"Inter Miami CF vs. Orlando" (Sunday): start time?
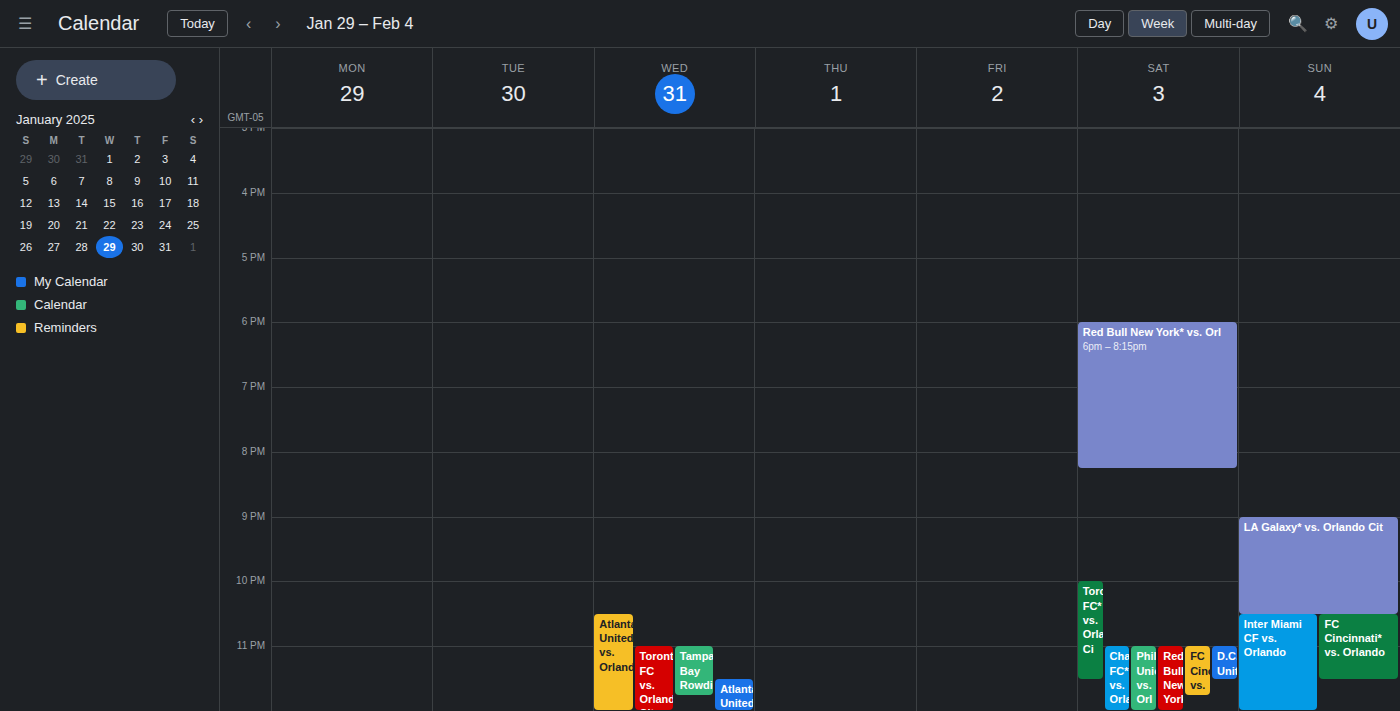
10:30 PM